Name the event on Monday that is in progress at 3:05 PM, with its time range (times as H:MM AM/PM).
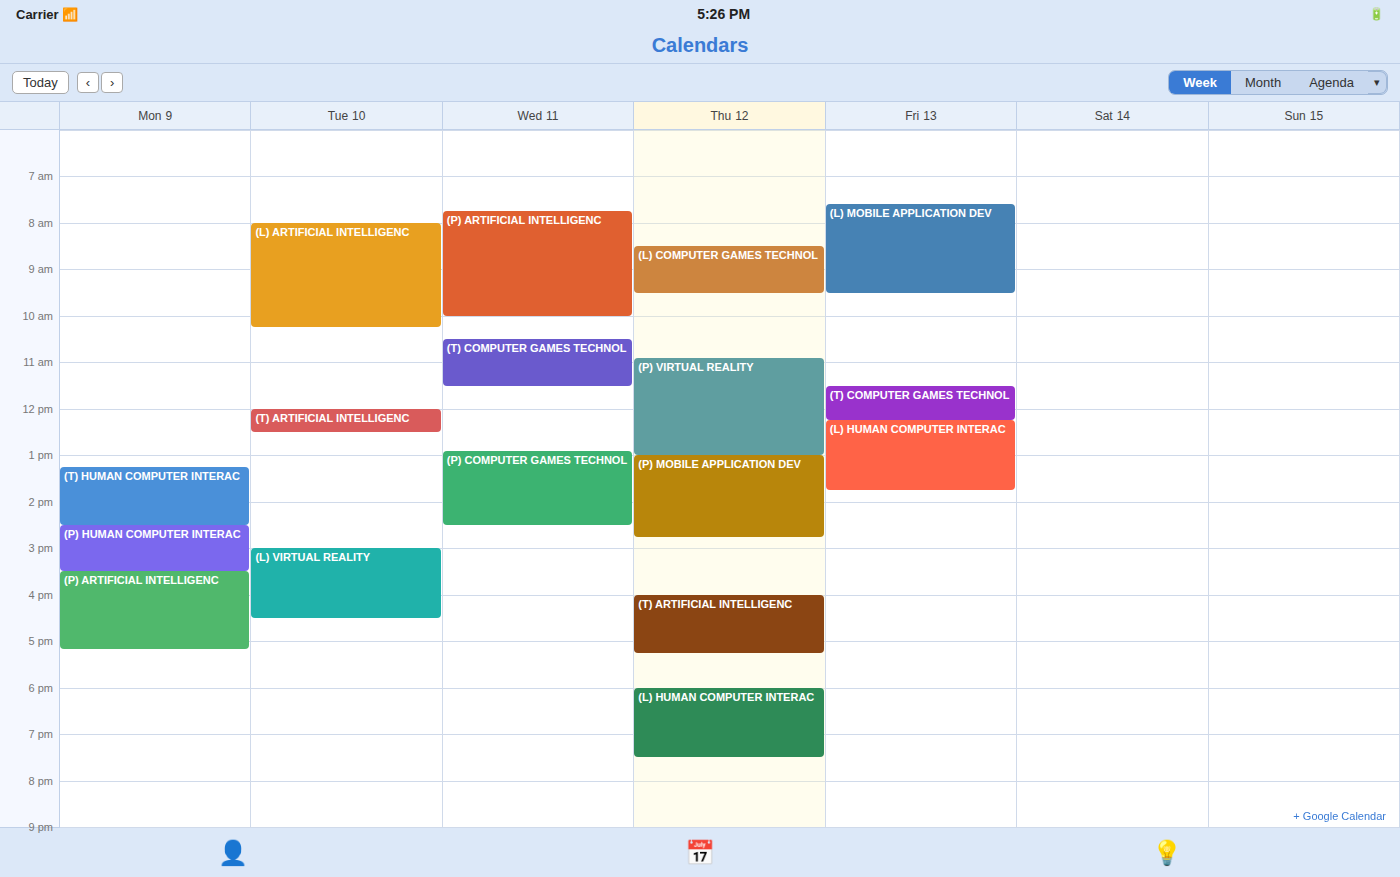
"(P) HUMAN COMPUTER INTERAC", 2:30 PM to 3:30 PM